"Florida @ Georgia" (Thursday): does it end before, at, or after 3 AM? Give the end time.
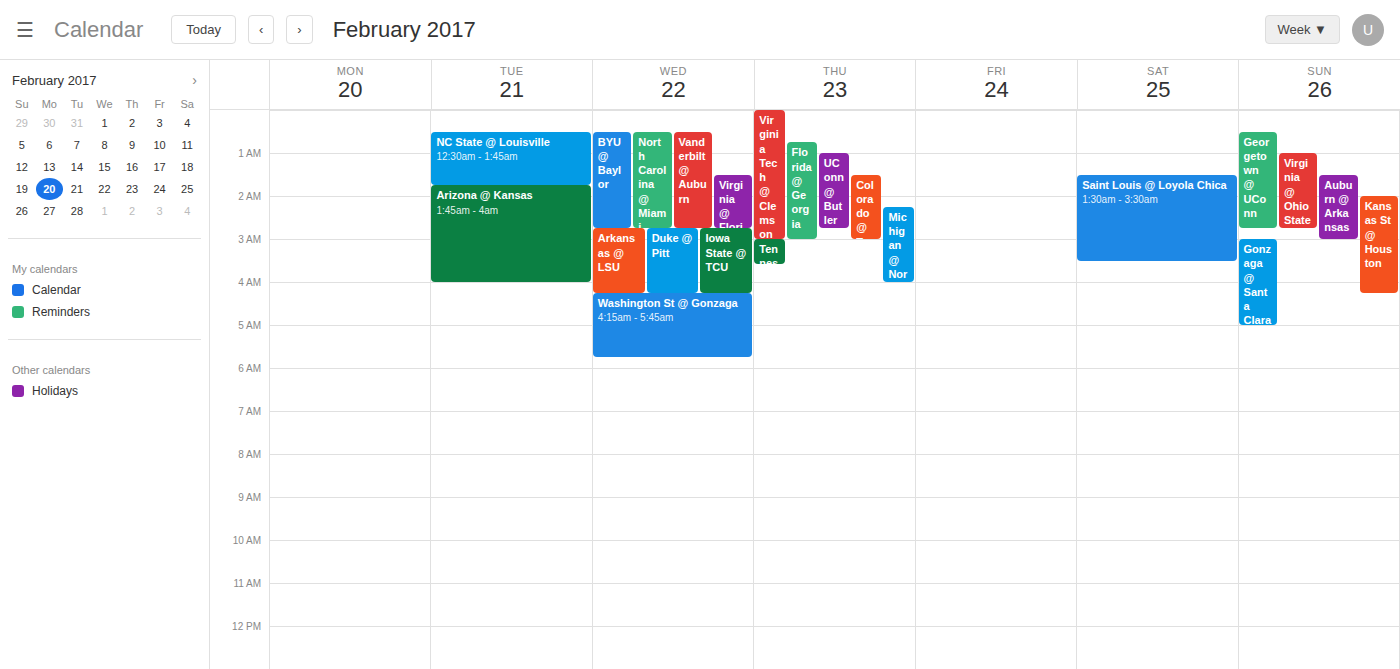
3:00 AM -- exactly at 3 AM, on the 3 AM line.